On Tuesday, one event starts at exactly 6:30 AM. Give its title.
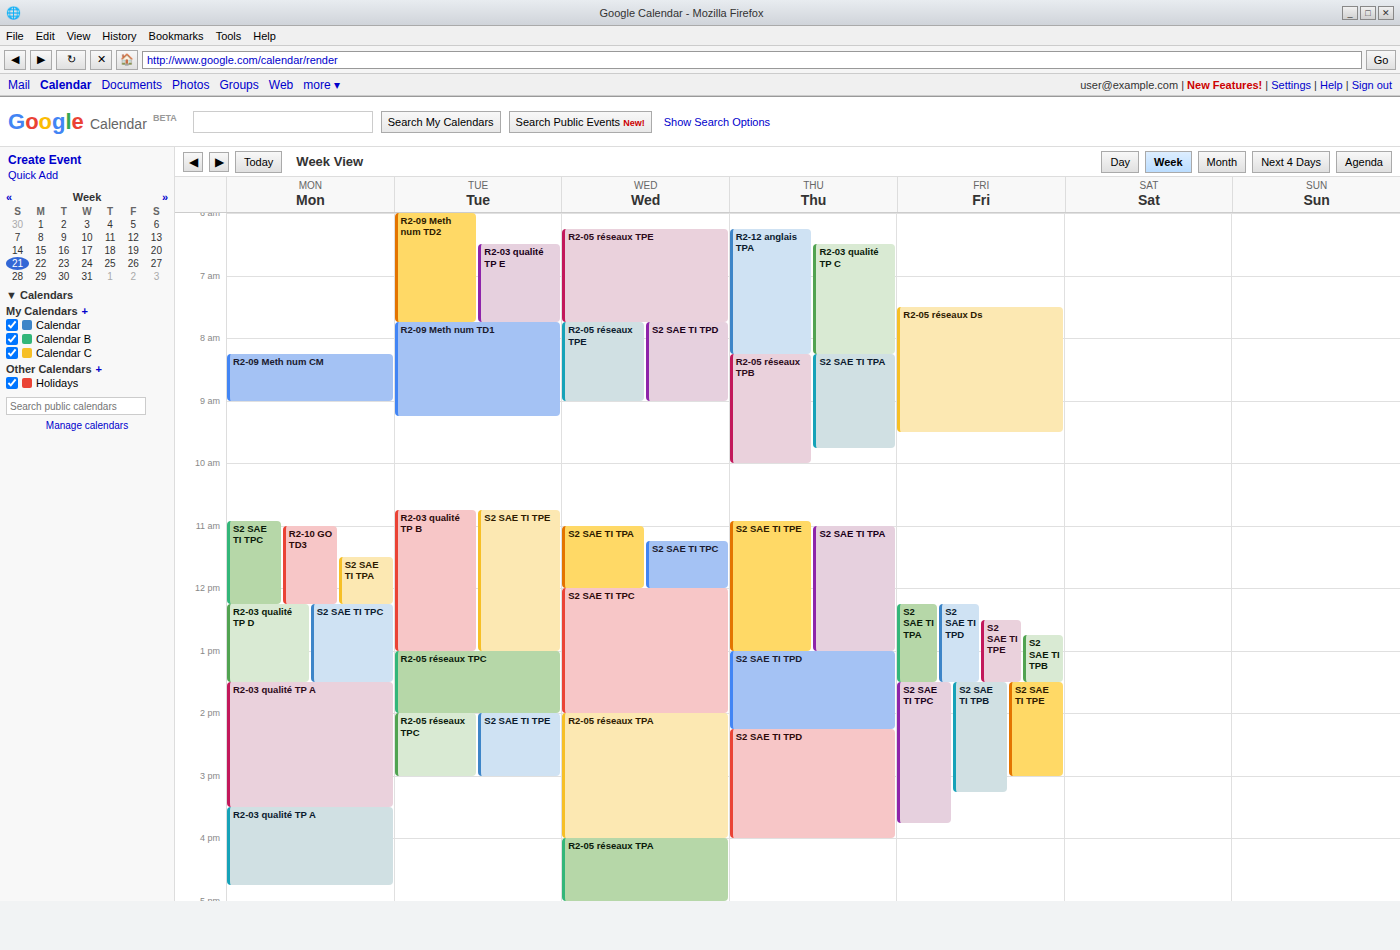
"R2-03 qualité TP E"